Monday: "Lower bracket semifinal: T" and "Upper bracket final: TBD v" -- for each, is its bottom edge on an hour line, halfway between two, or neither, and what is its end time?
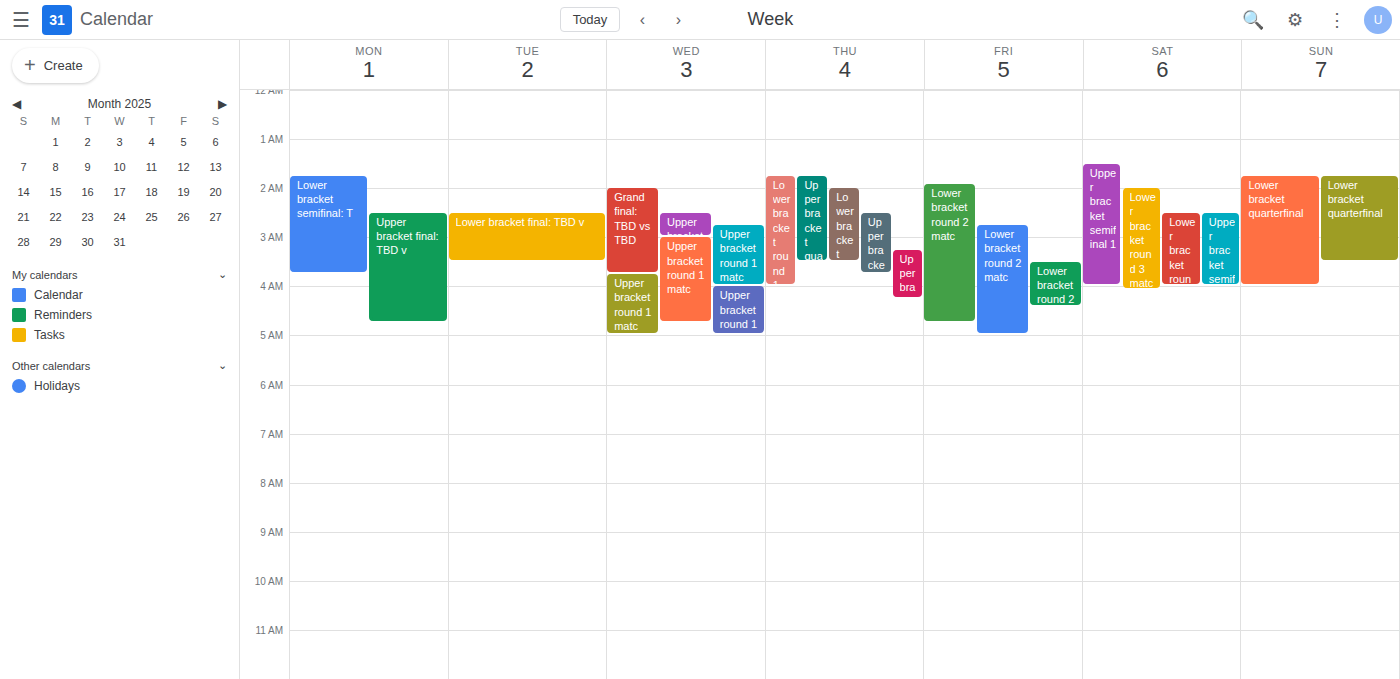
"Lower bracket semifinal: T": 3:45 AM, neither: three quarters of the way from the 3 AM line to the 4 AM line. "Upper bracket final: TBD v": 4:45 AM, neither: three quarters of the way from the 4 AM line to the 5 AM line.